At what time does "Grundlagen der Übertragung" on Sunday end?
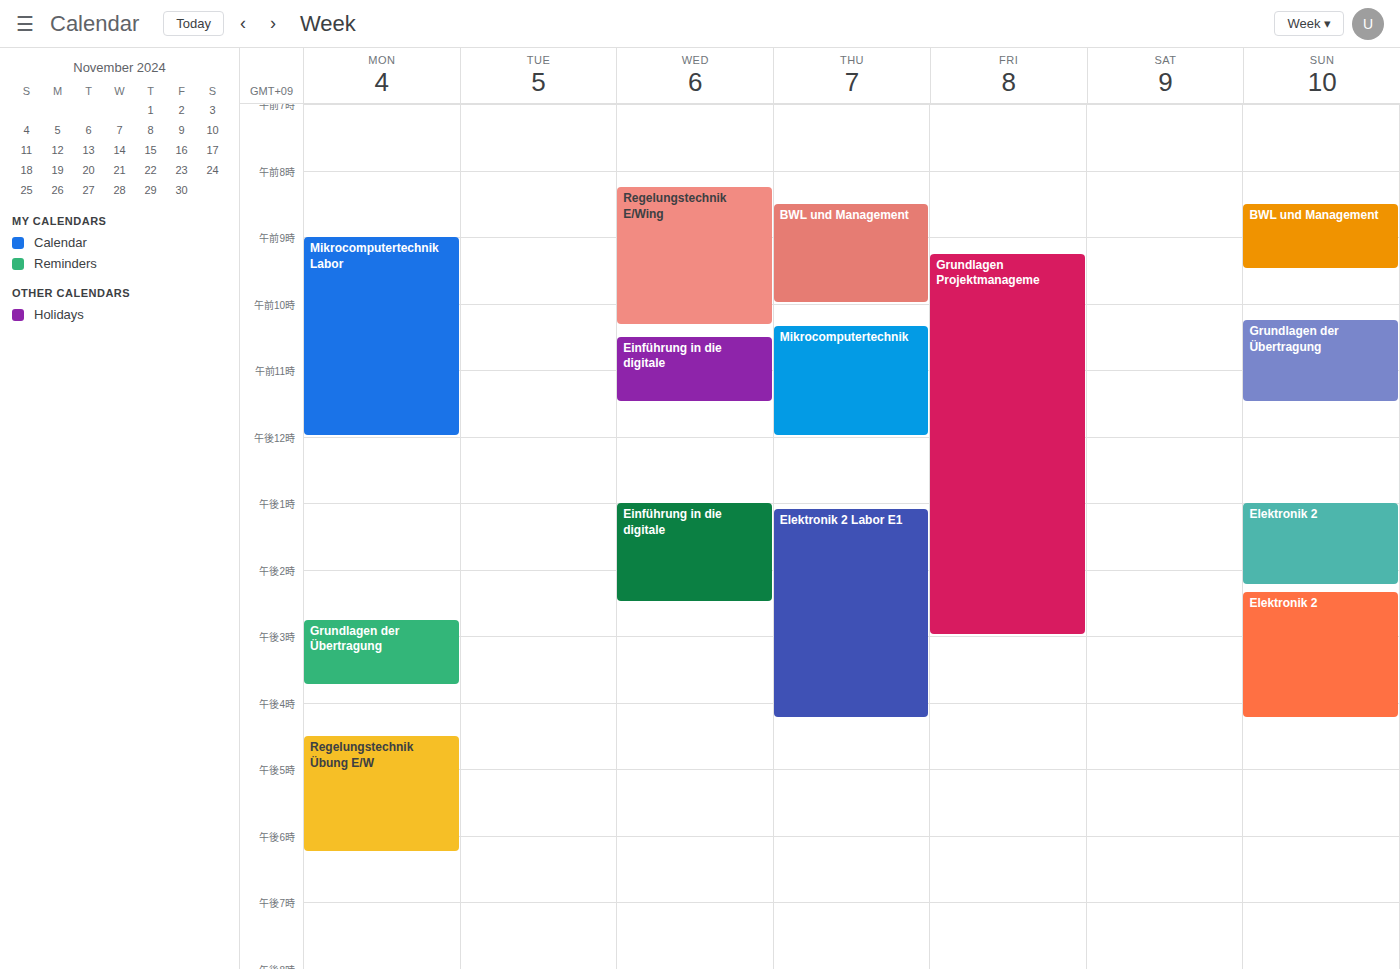
11:30 AM